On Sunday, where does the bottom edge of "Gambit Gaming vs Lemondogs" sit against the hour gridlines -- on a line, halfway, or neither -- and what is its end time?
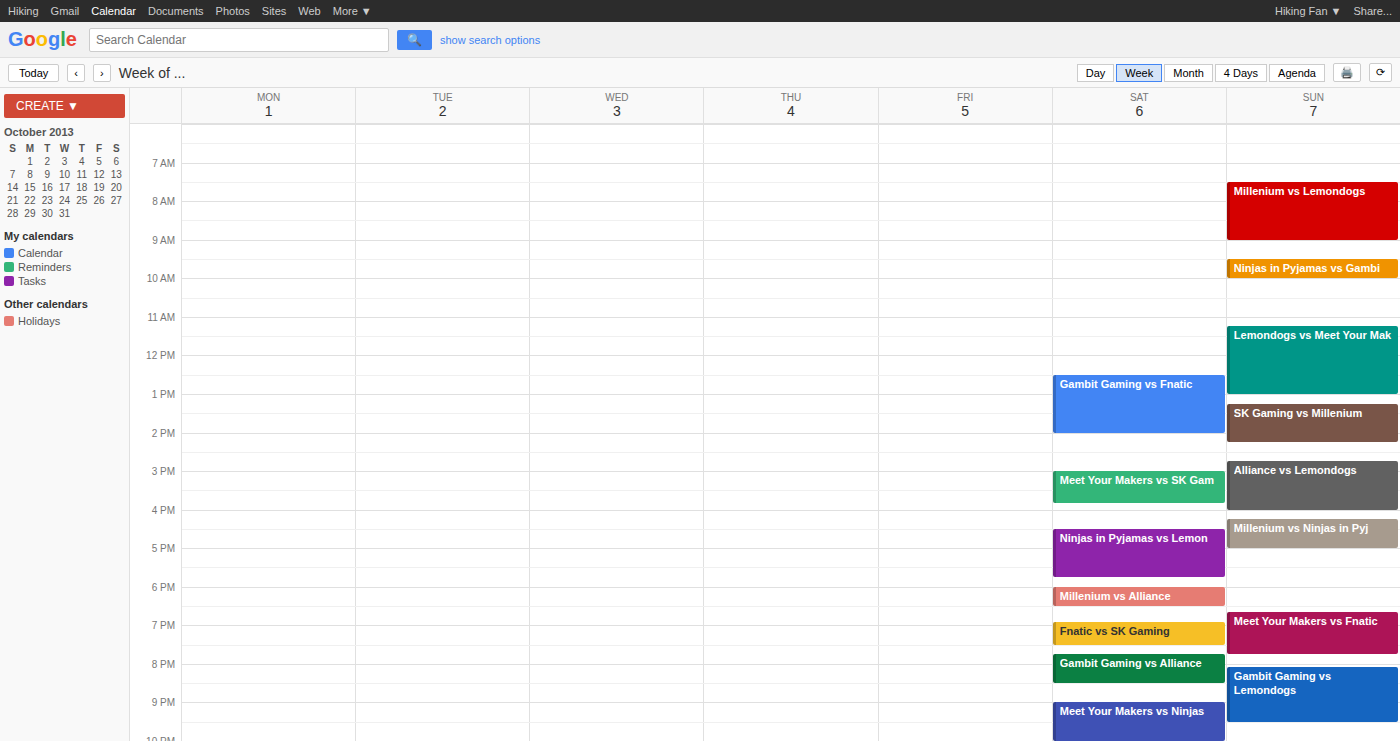
9:30 PM -- halfway between the 9 PM and 10 PM lines.